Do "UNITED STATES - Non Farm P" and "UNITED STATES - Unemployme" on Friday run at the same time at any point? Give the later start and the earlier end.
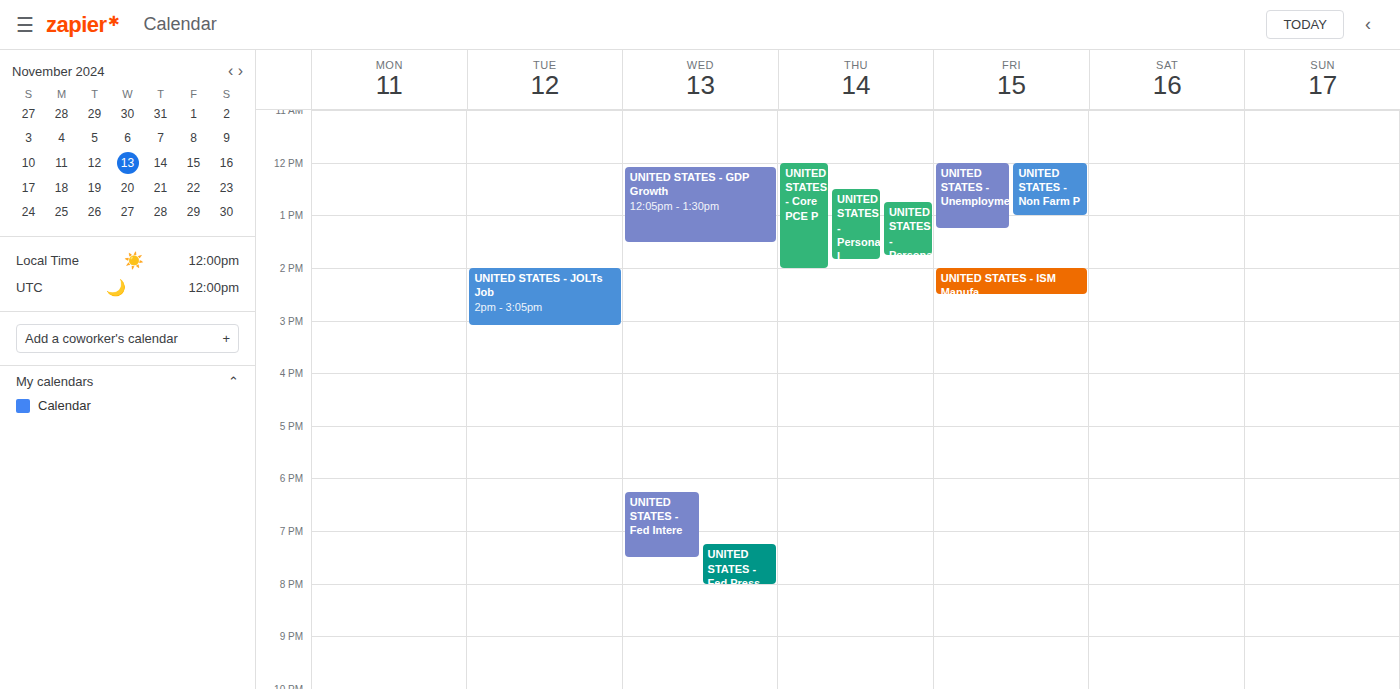
"UNITED STATES - Non Farm P" runs 12:00 PM to 1:00 PM, inside "UNITED STATES - Unemployme" -- they overlap.